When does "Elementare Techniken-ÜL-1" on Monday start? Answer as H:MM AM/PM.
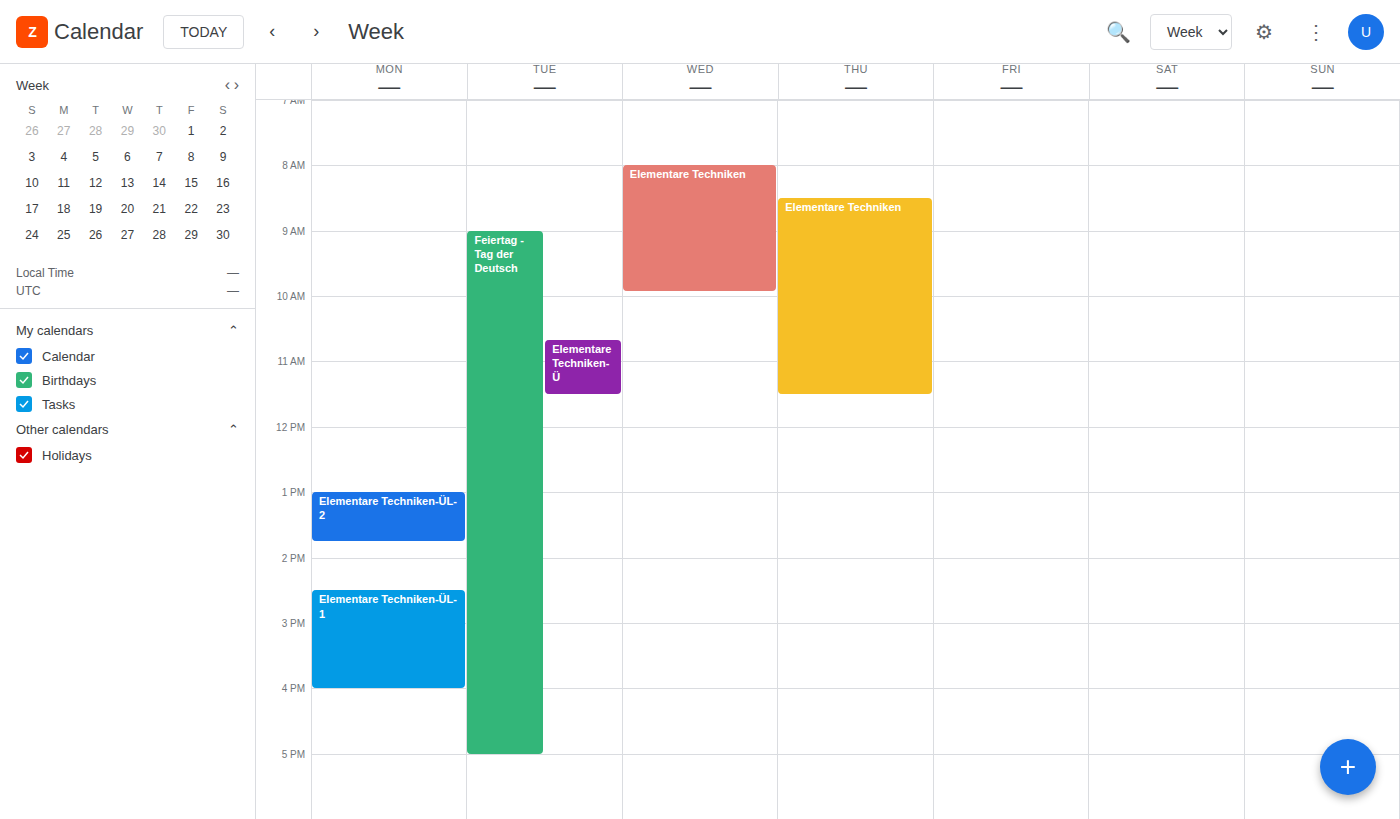
2:30 PM